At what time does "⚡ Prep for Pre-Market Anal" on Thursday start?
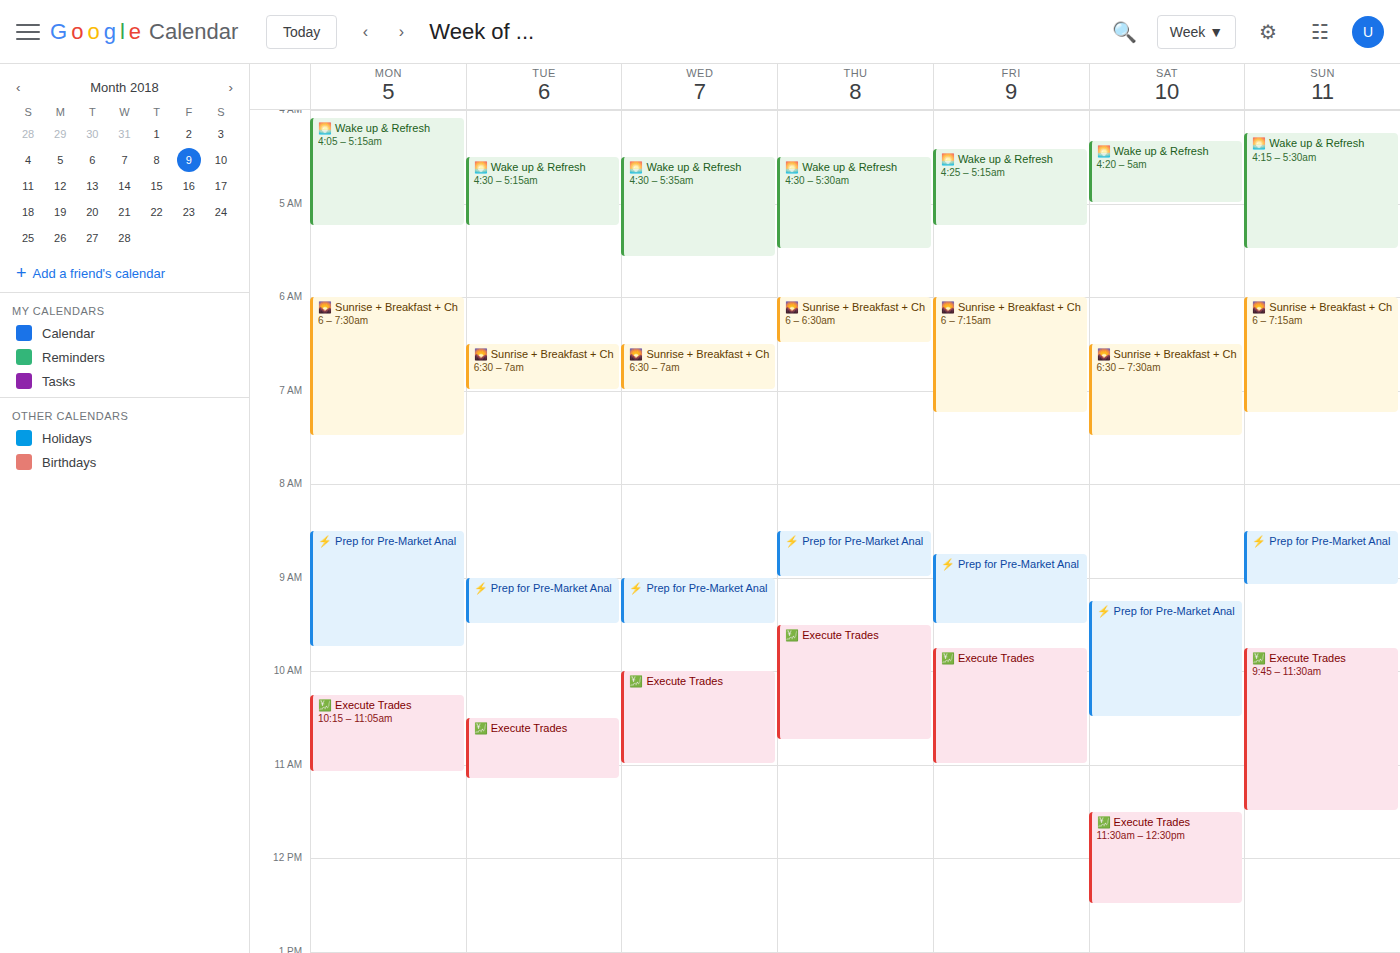
08:30